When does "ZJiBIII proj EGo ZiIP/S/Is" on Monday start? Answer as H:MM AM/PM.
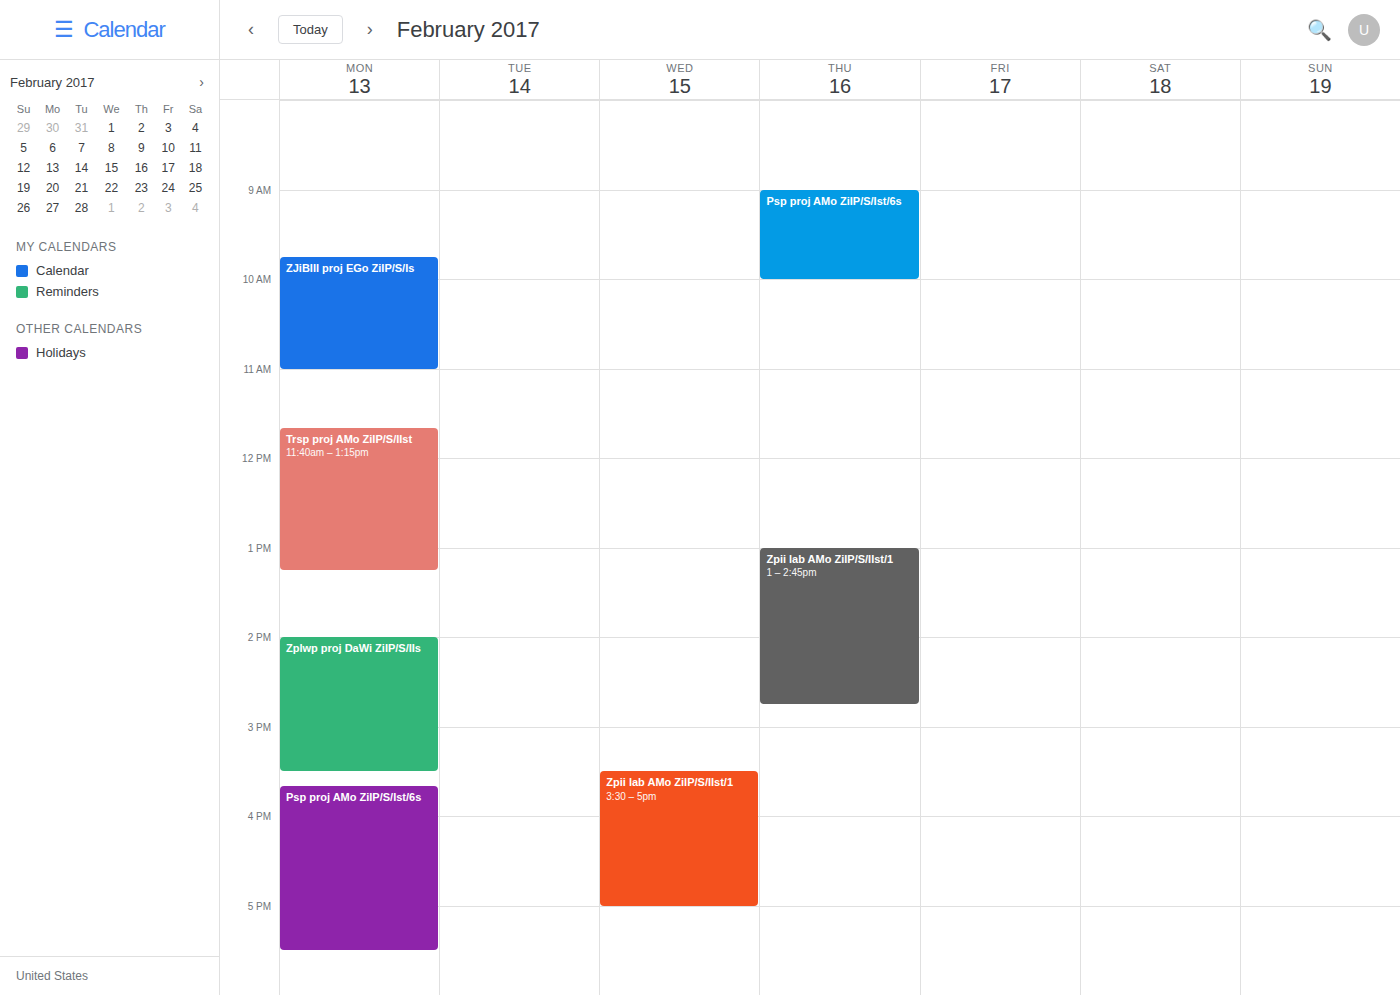
9:45 AM